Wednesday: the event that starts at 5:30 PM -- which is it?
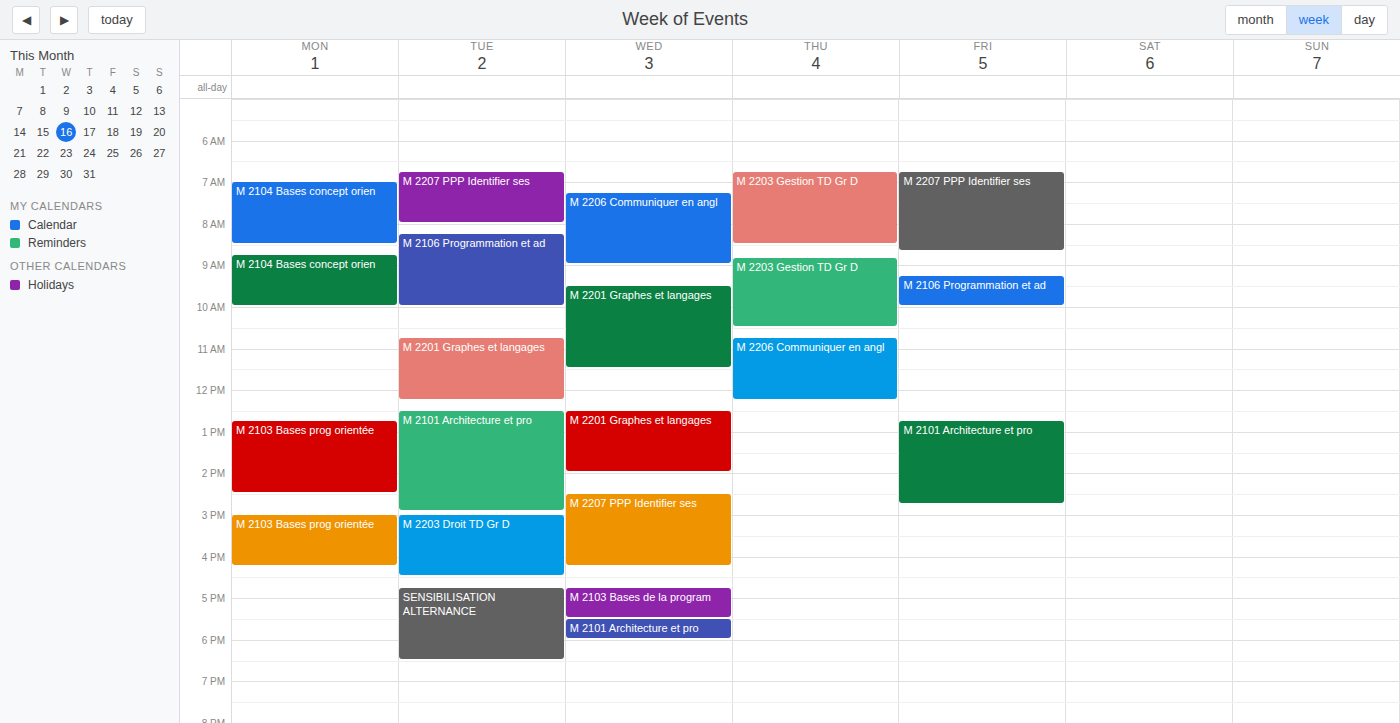
"M 2101 Architecture et pro"